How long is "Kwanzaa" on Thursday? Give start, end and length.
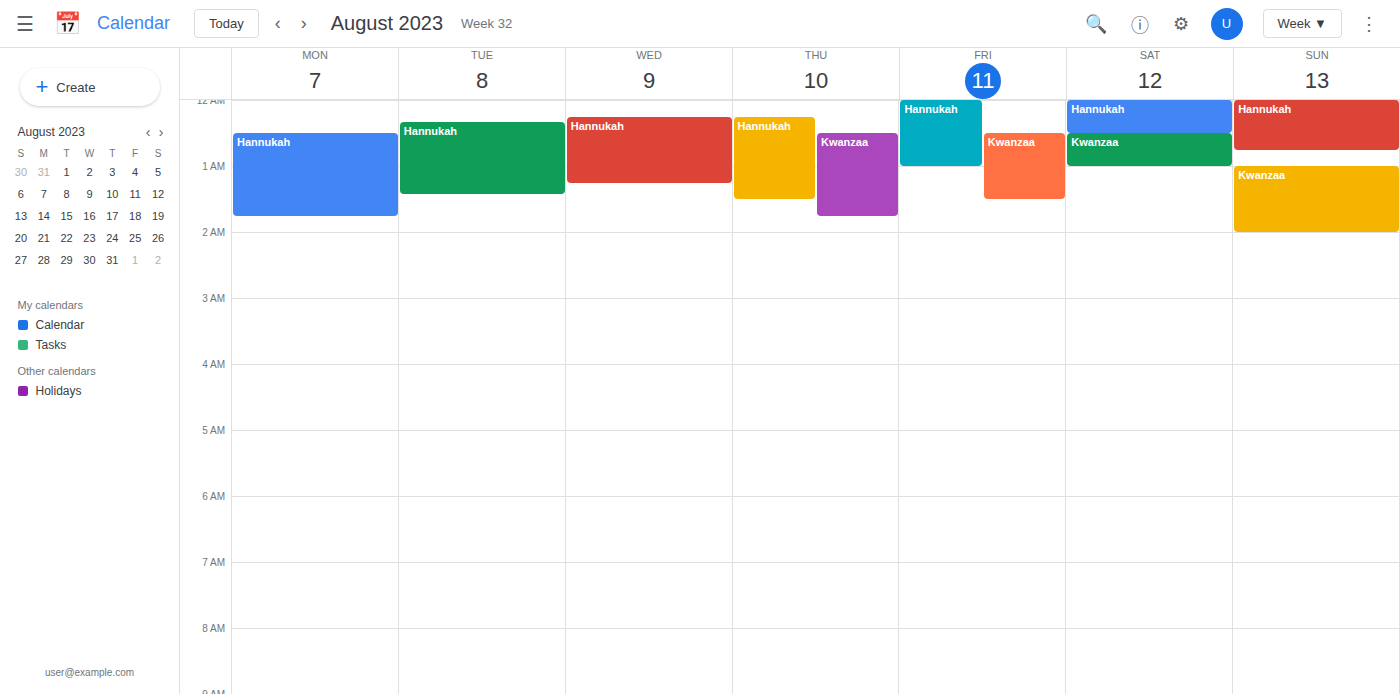
12:30 AM to 1:45 AM, 1 hour 15 minutes